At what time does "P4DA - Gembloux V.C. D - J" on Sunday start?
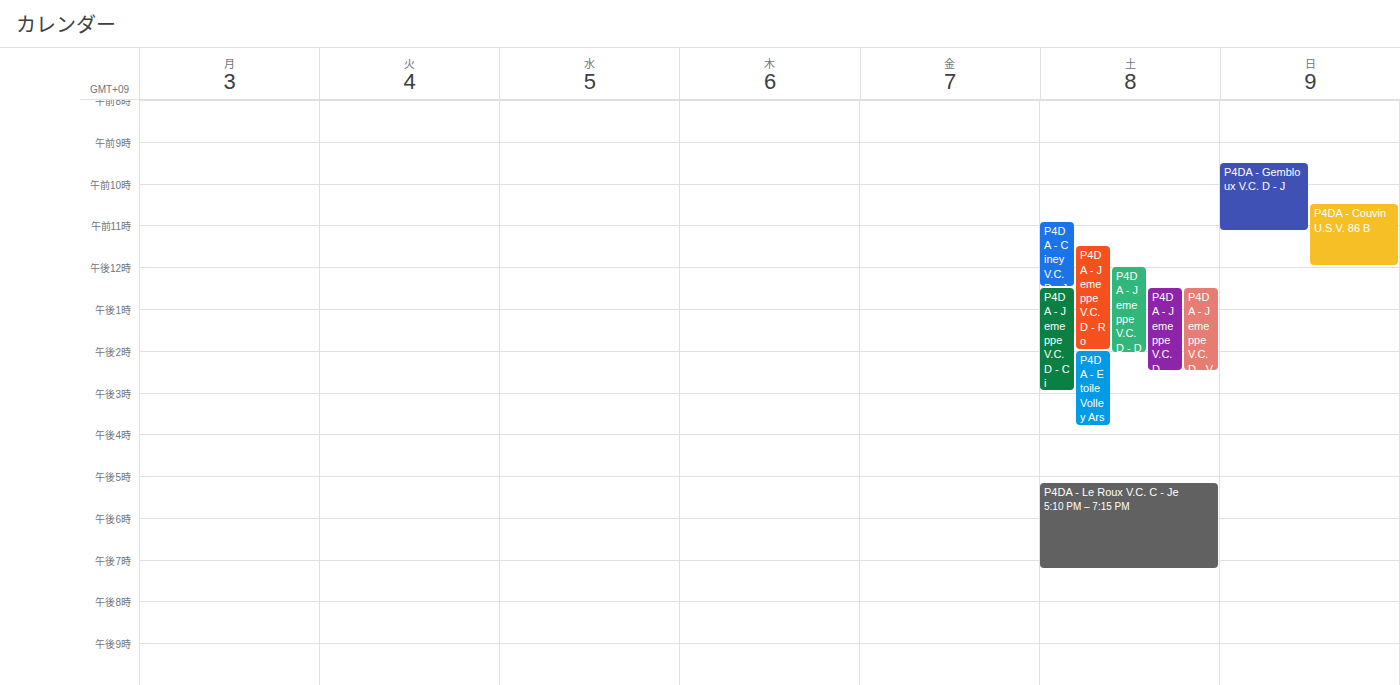
9:30 AM